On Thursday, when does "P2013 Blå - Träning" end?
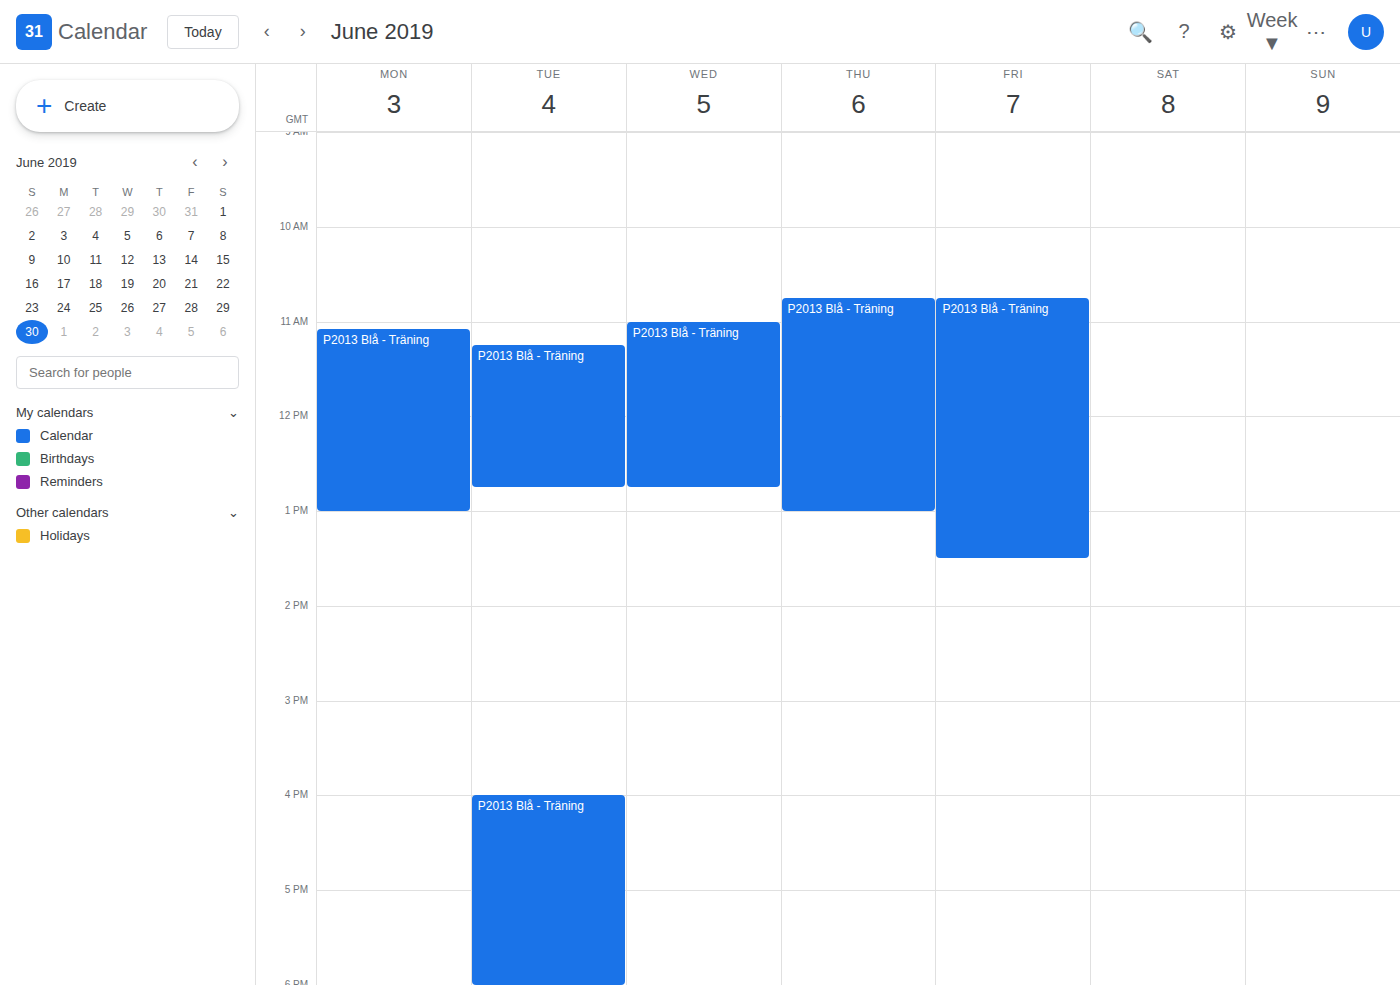
1:00 PM